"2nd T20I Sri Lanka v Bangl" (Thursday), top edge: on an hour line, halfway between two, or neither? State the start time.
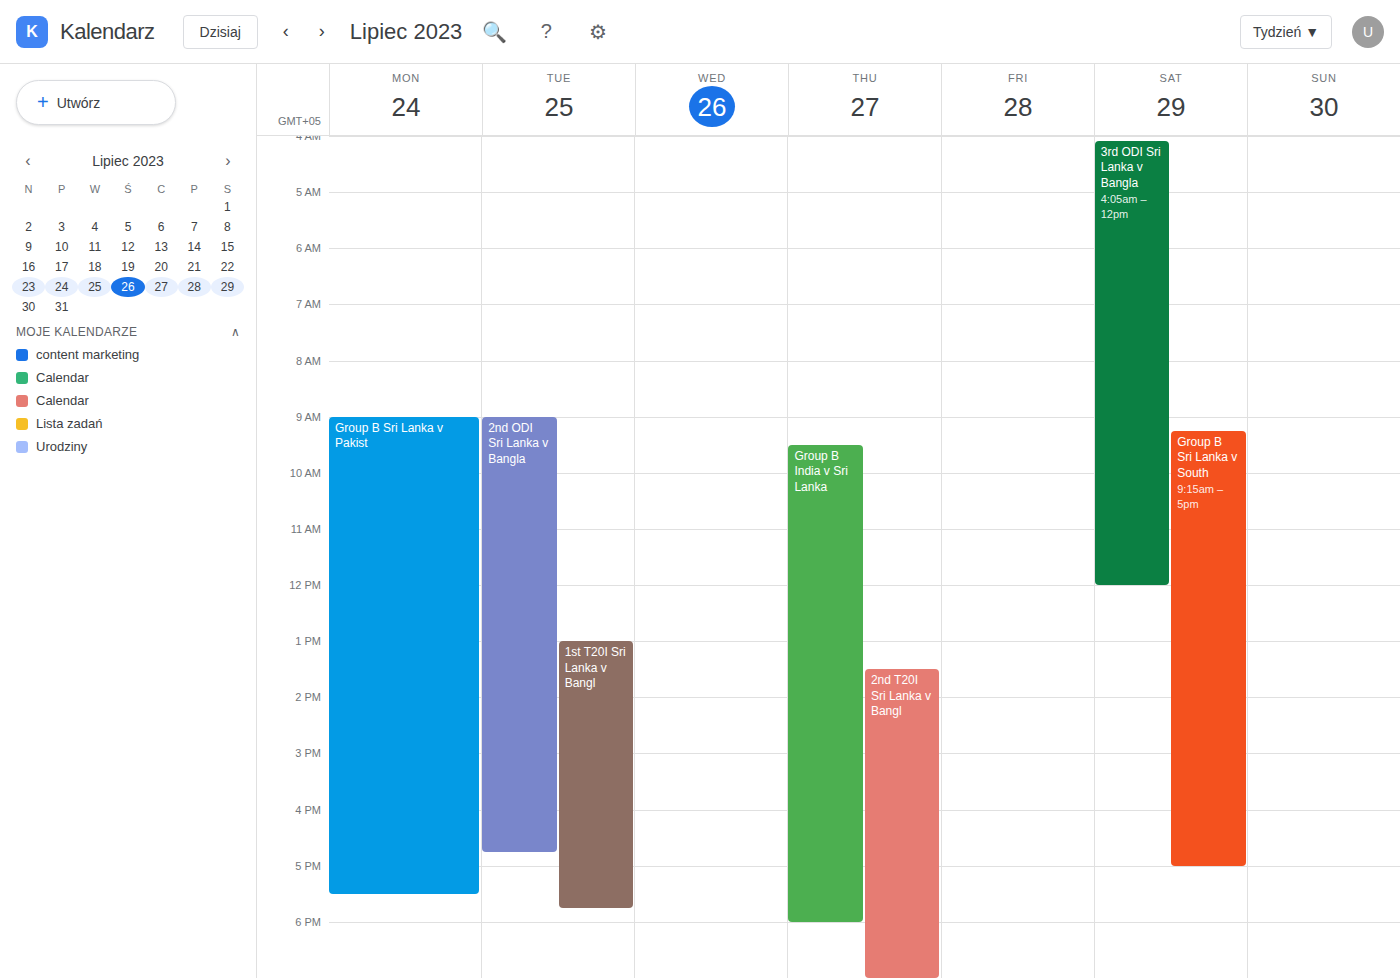
1:30 PM -- halfway between the 1 PM and 2 PM lines.